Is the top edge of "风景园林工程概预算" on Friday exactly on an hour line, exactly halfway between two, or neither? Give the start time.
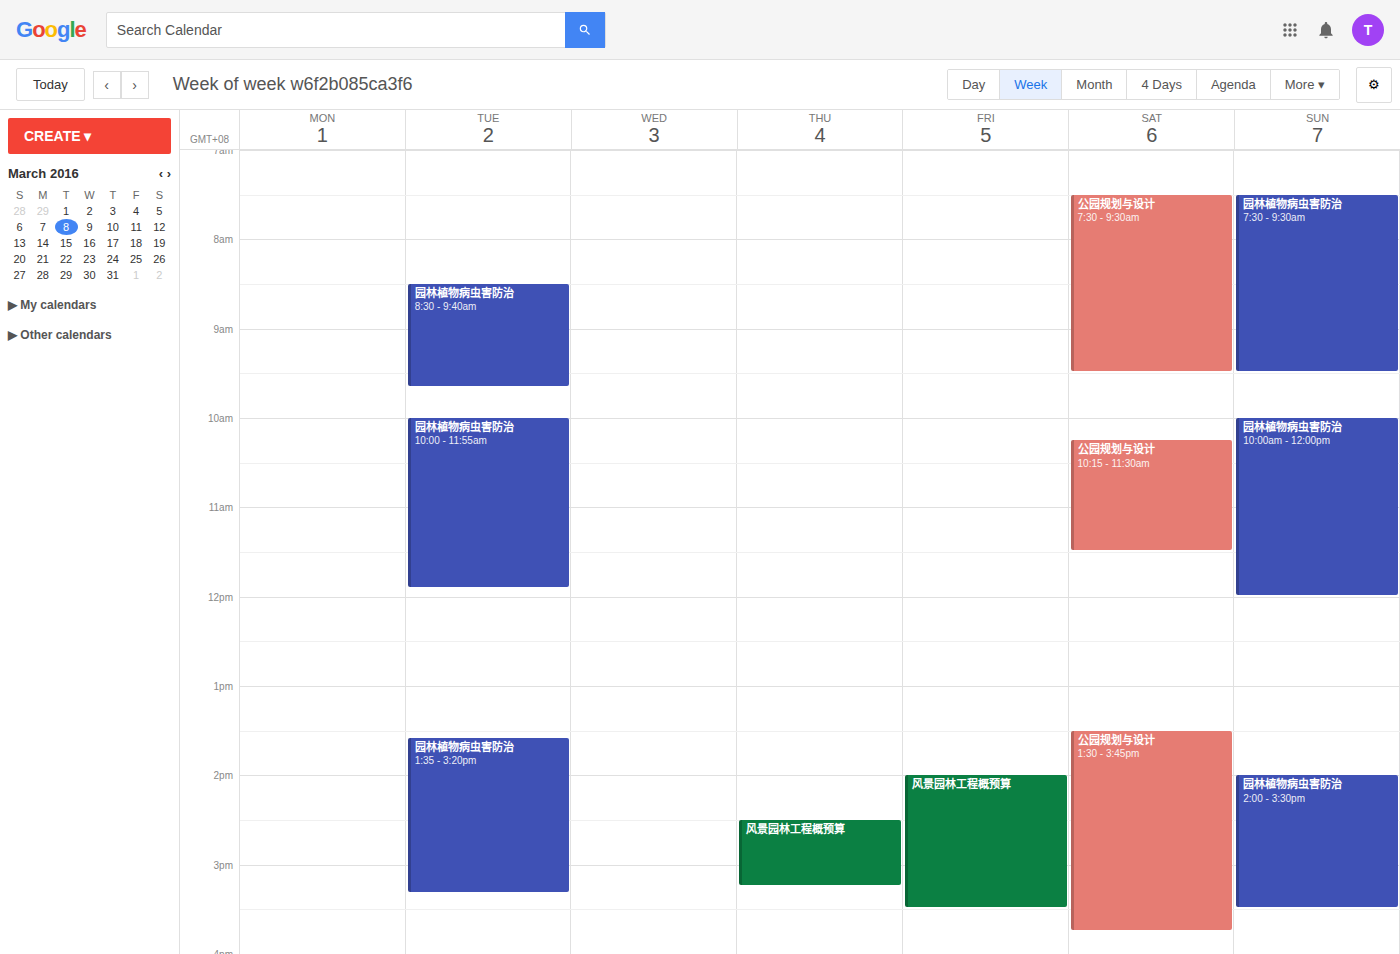
2:00 PM -- exactly on the 2 PM line.